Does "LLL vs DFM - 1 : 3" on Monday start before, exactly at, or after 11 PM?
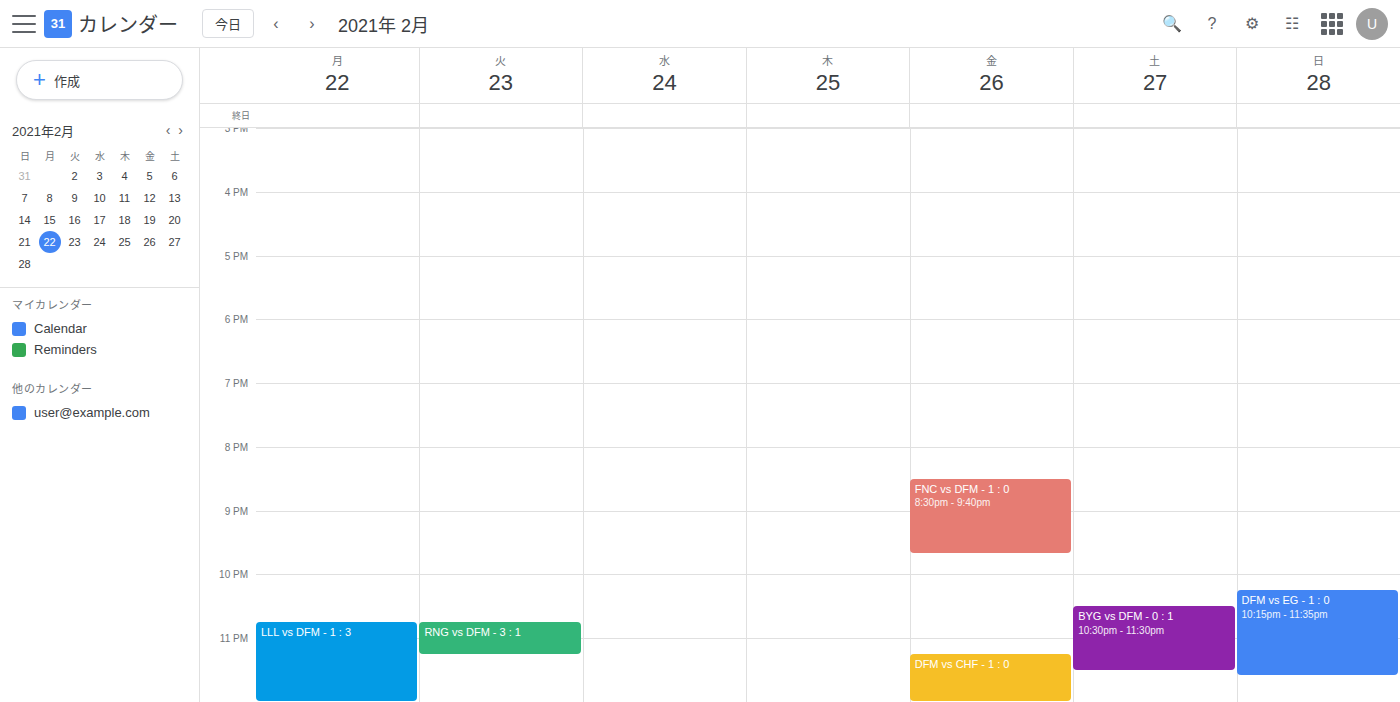
10:45 PM -- before 11 PM, 15 minutes above the 11 PM line.